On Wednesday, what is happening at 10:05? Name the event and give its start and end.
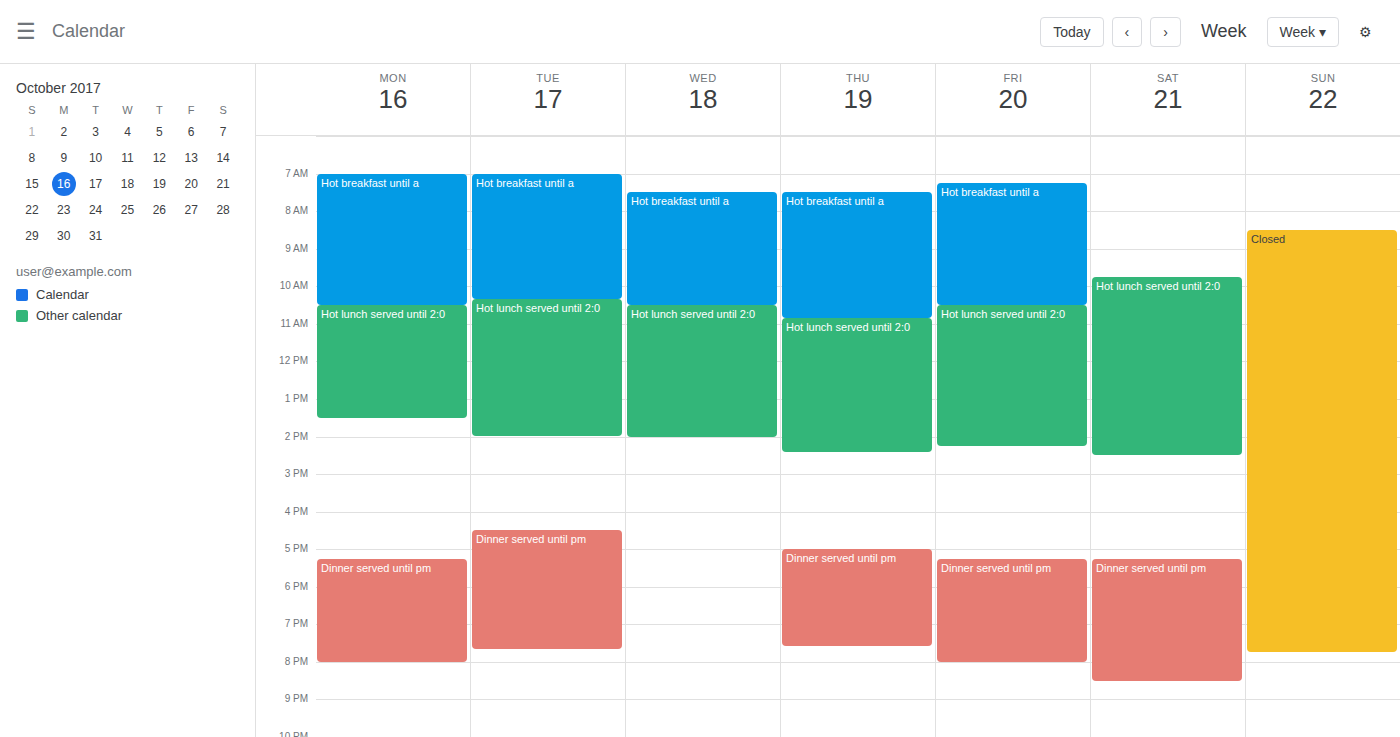
"Hot breakfast until a", 07:30 to 10:30